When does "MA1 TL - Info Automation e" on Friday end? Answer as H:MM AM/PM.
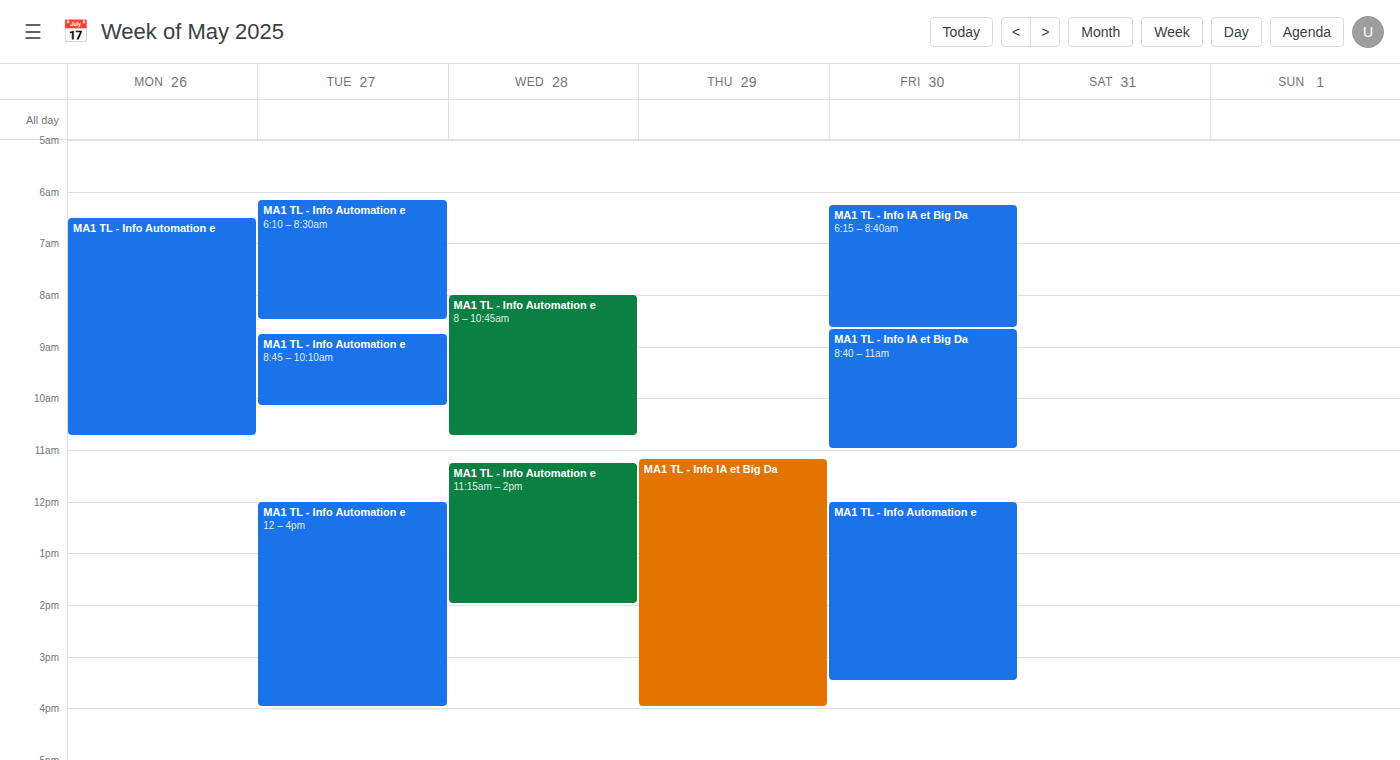
3:30 PM